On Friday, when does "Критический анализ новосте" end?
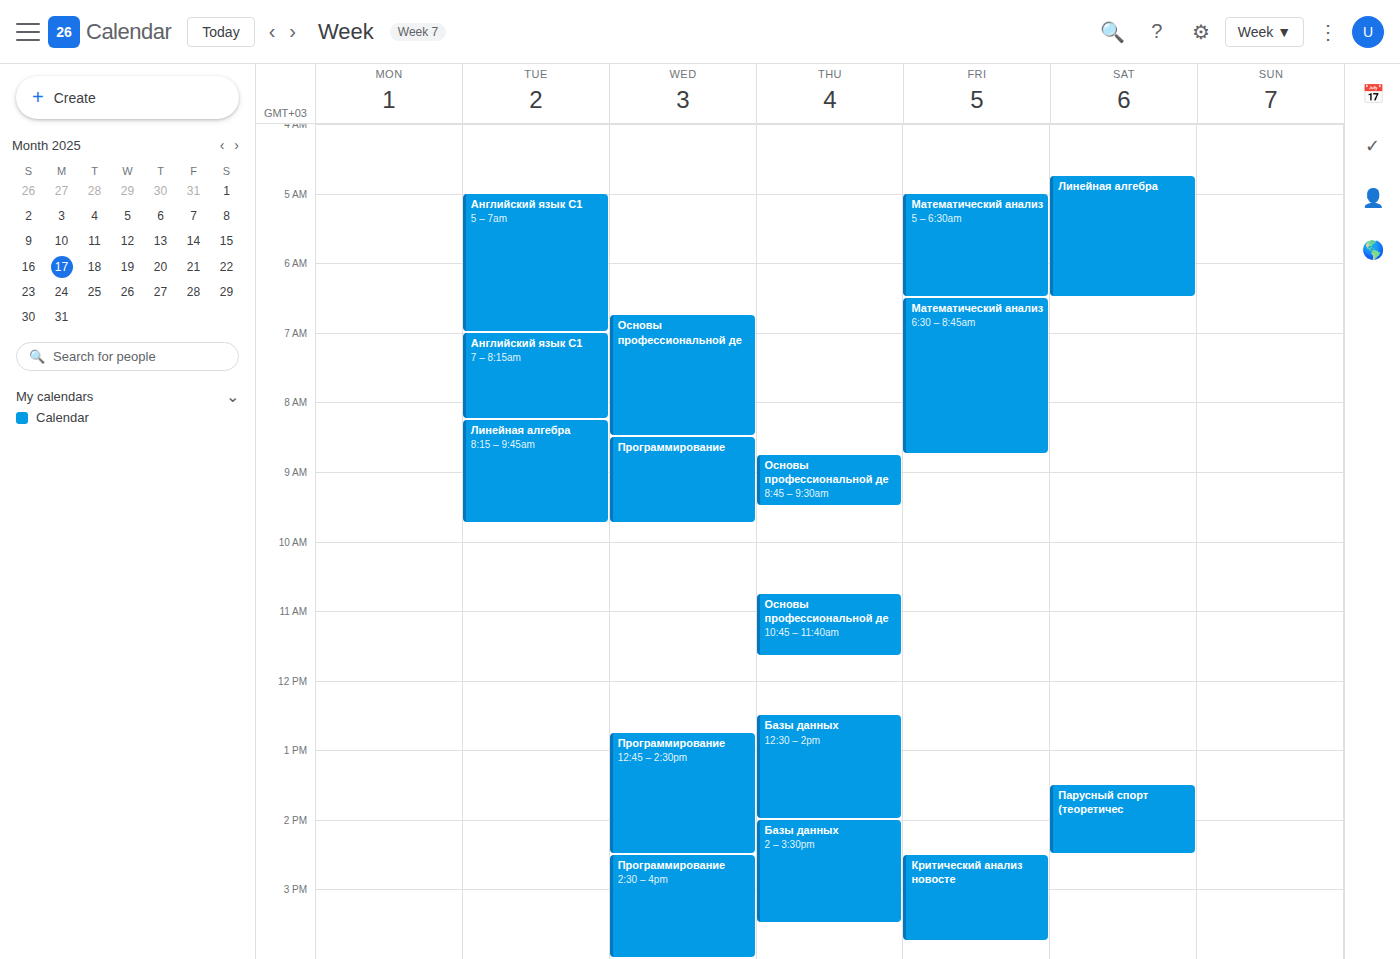
3:45 PM